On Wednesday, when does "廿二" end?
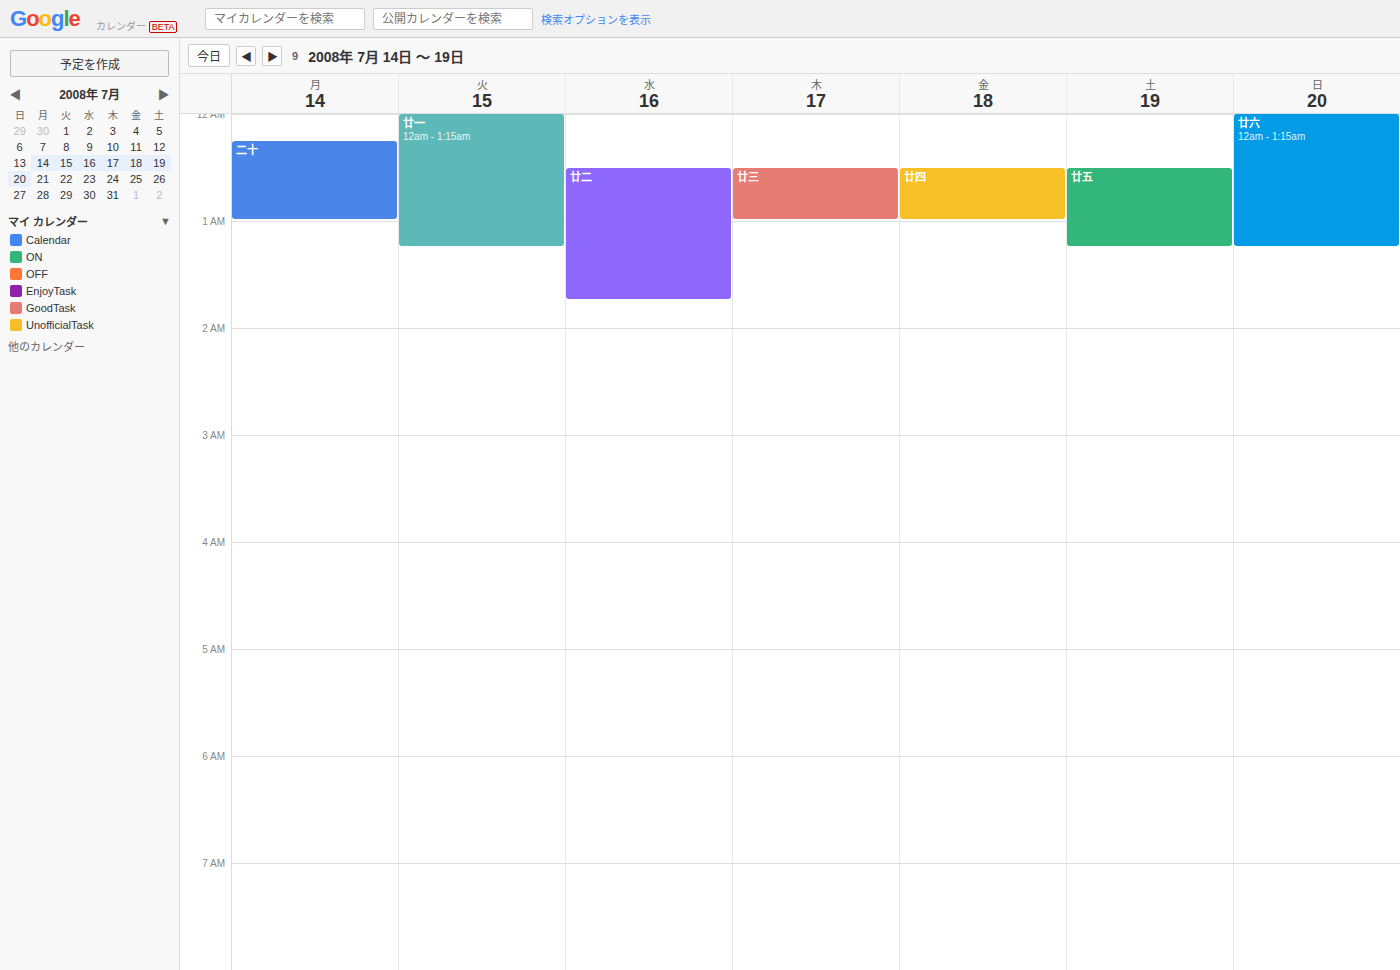
1:45 AM